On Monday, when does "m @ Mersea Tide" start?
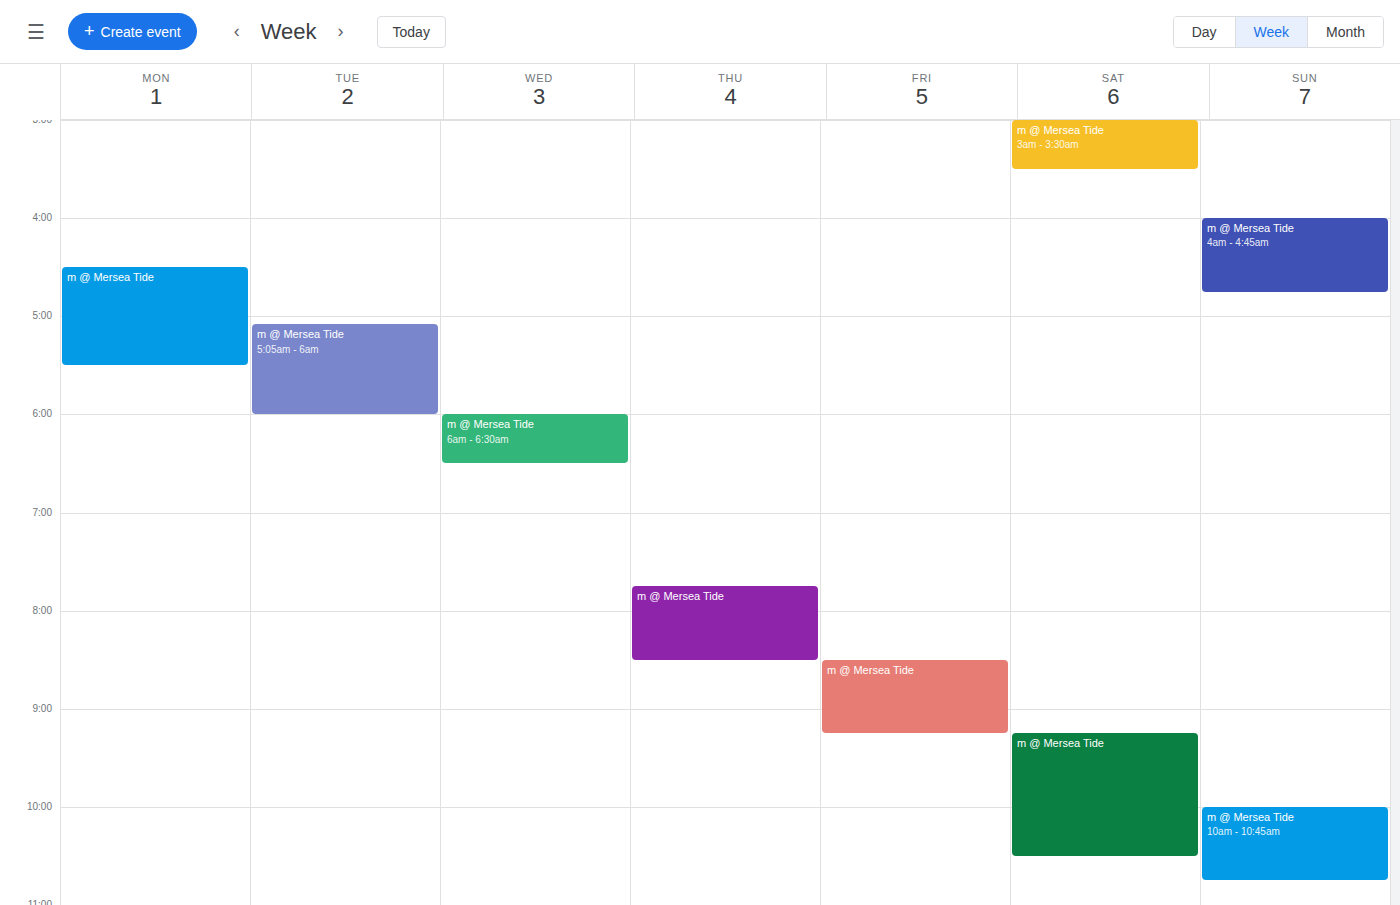
4:30 AM